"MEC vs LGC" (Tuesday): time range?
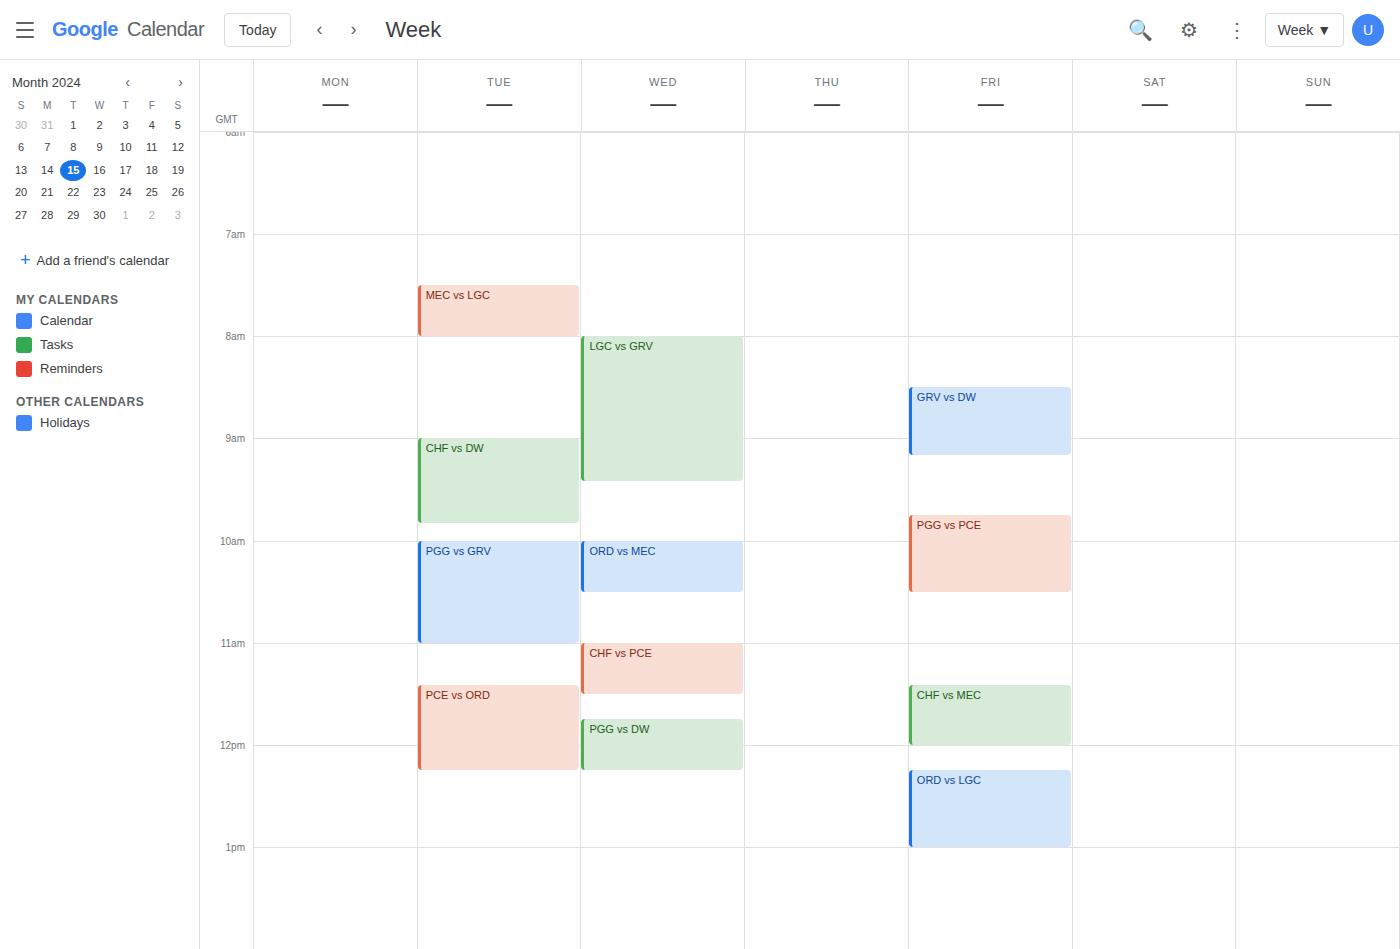
7:30 AM to 8:00 AM